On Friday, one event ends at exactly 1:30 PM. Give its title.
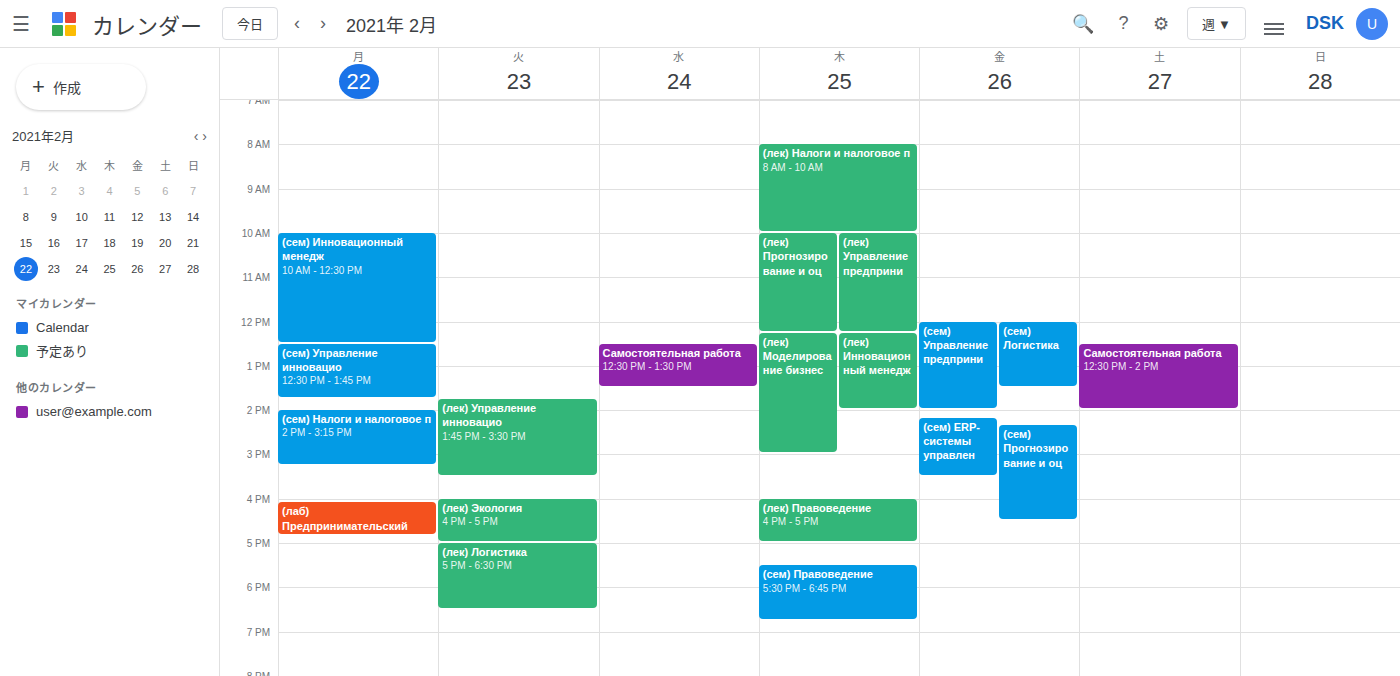
"(сем) Логистика"